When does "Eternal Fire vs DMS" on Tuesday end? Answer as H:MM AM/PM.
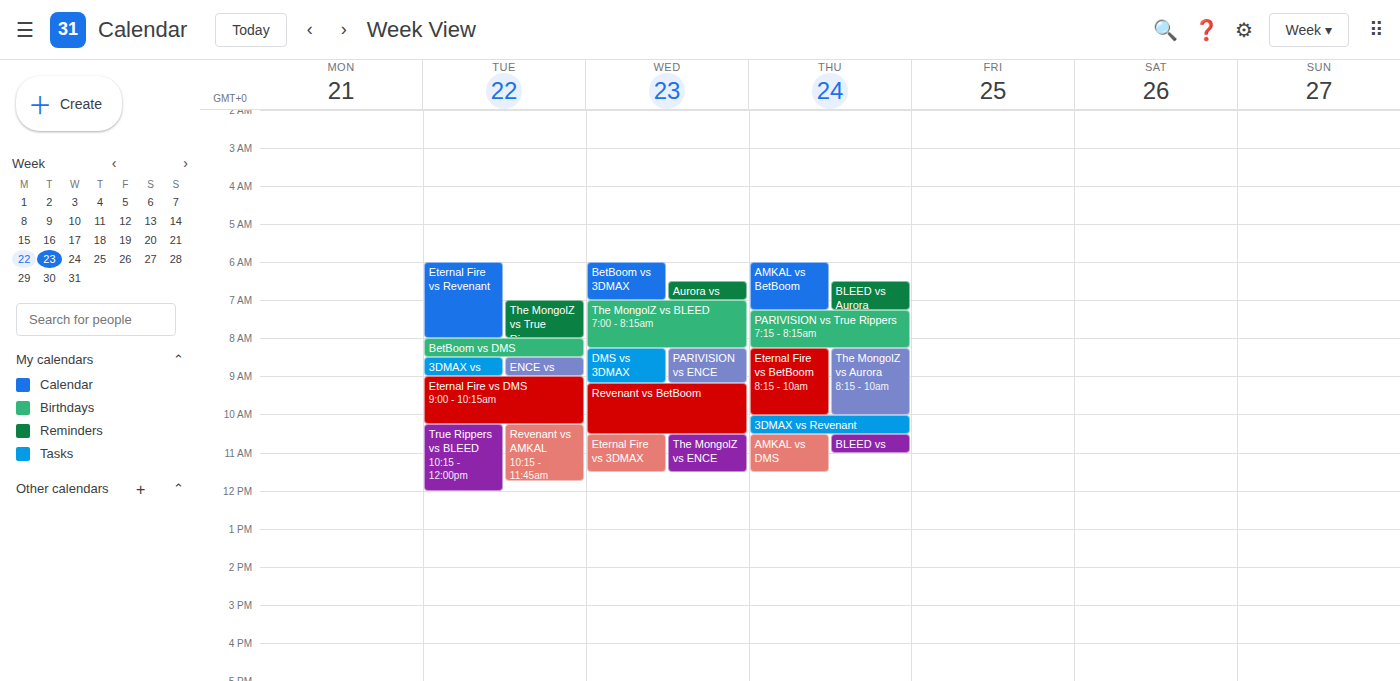
10:15 AM